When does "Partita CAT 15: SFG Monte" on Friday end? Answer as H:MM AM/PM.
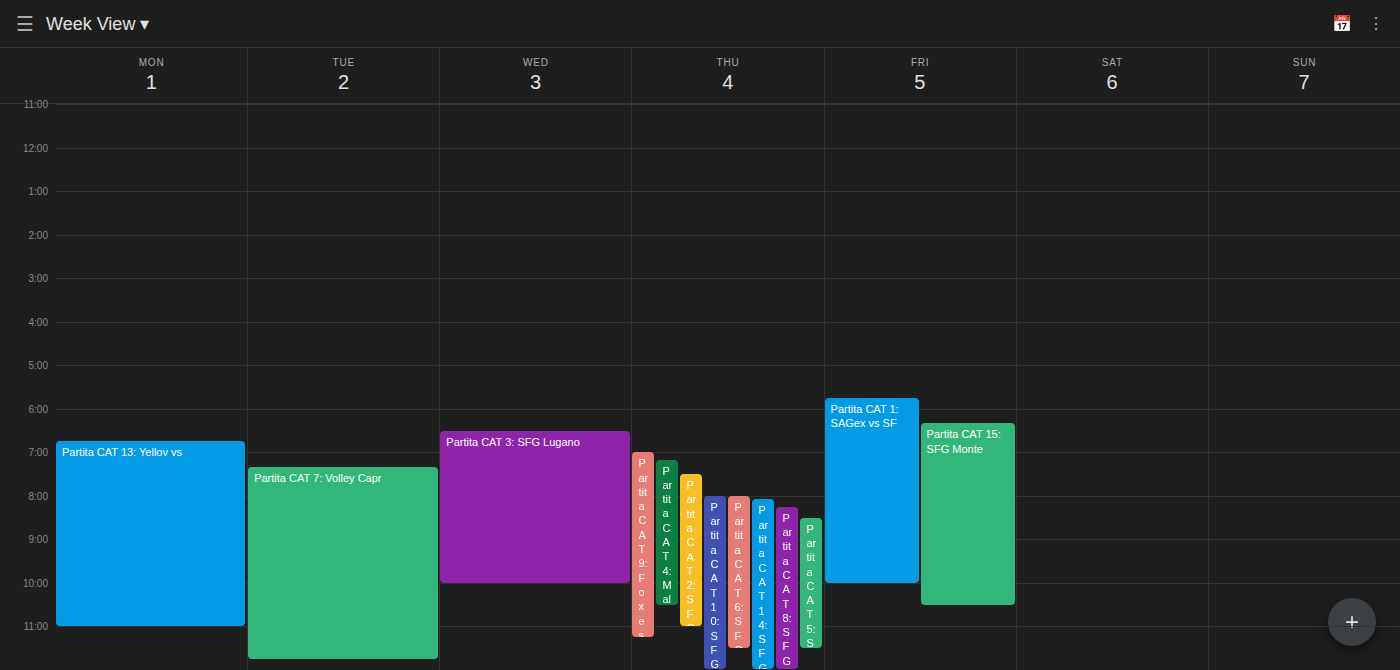
10:30 PM